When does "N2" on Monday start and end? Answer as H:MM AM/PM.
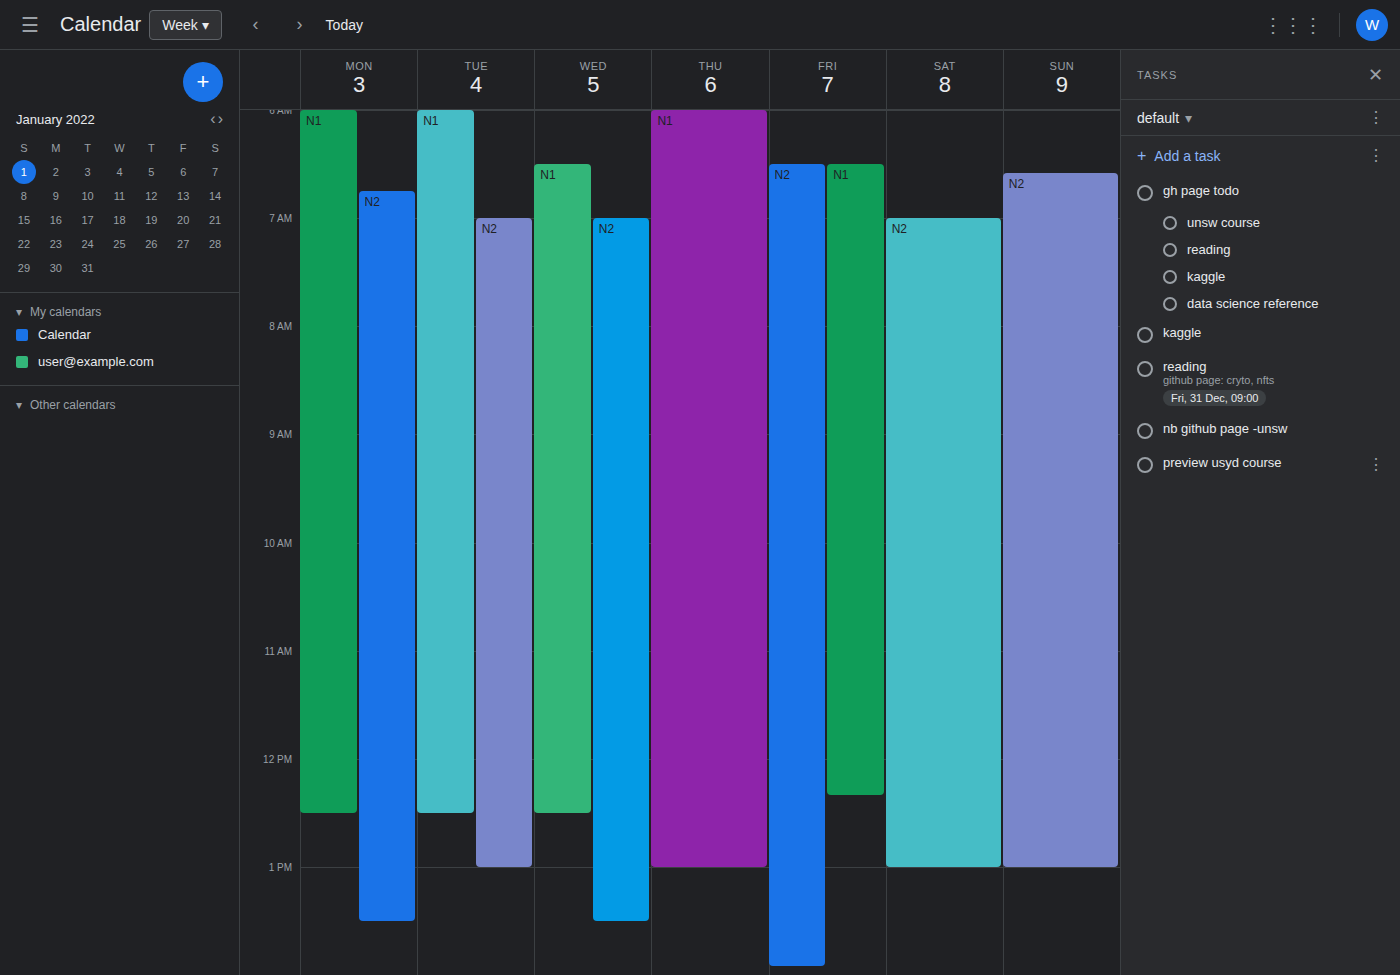
6:45 AM to 1:30 PM